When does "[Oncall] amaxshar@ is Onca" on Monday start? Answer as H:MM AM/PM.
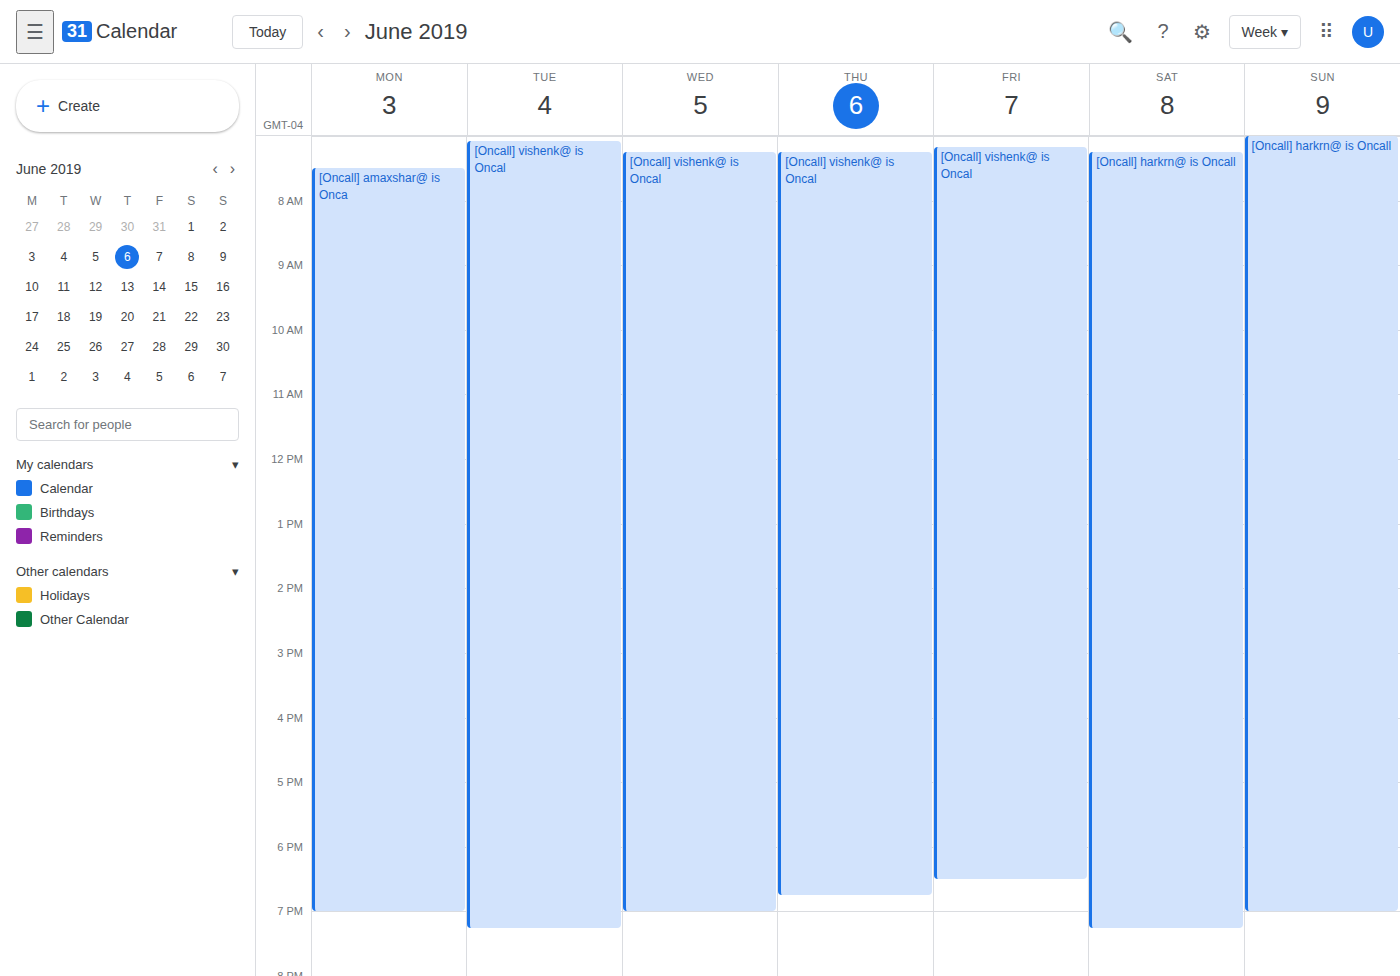
7:30 AM